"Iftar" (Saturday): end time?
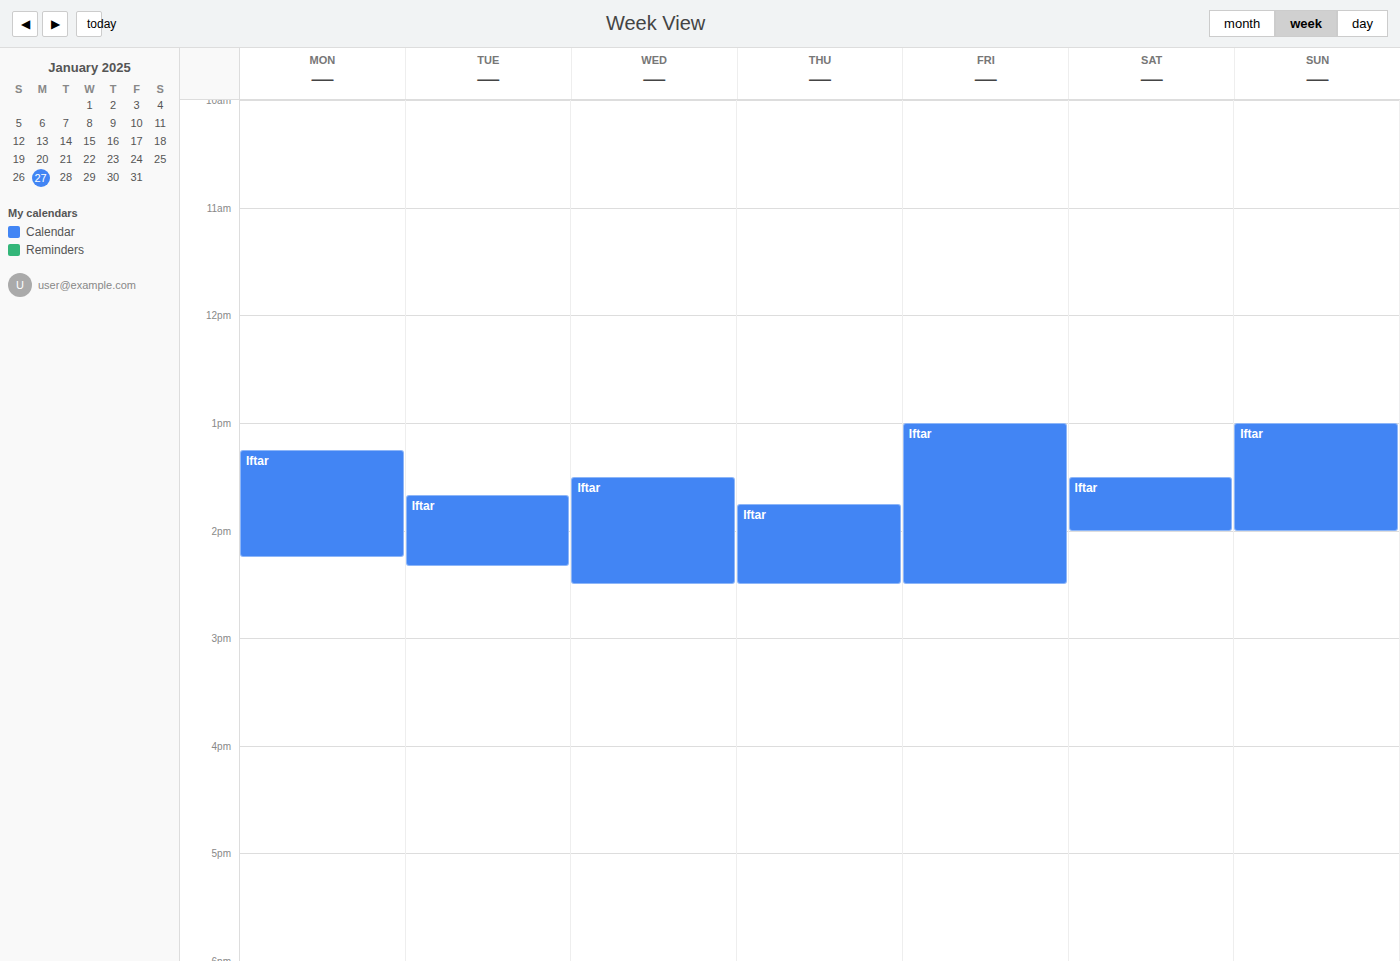
2:00 PM